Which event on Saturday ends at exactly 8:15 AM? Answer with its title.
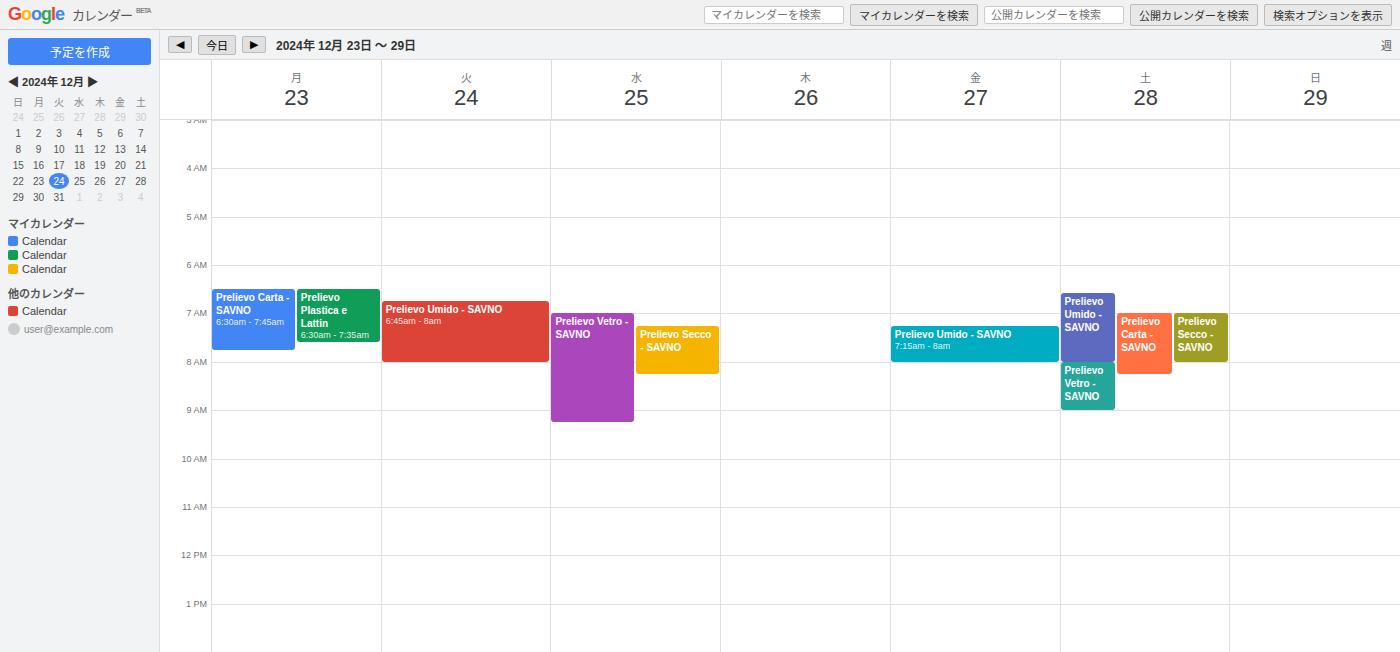
"Prelievo Carta - SAVNO"